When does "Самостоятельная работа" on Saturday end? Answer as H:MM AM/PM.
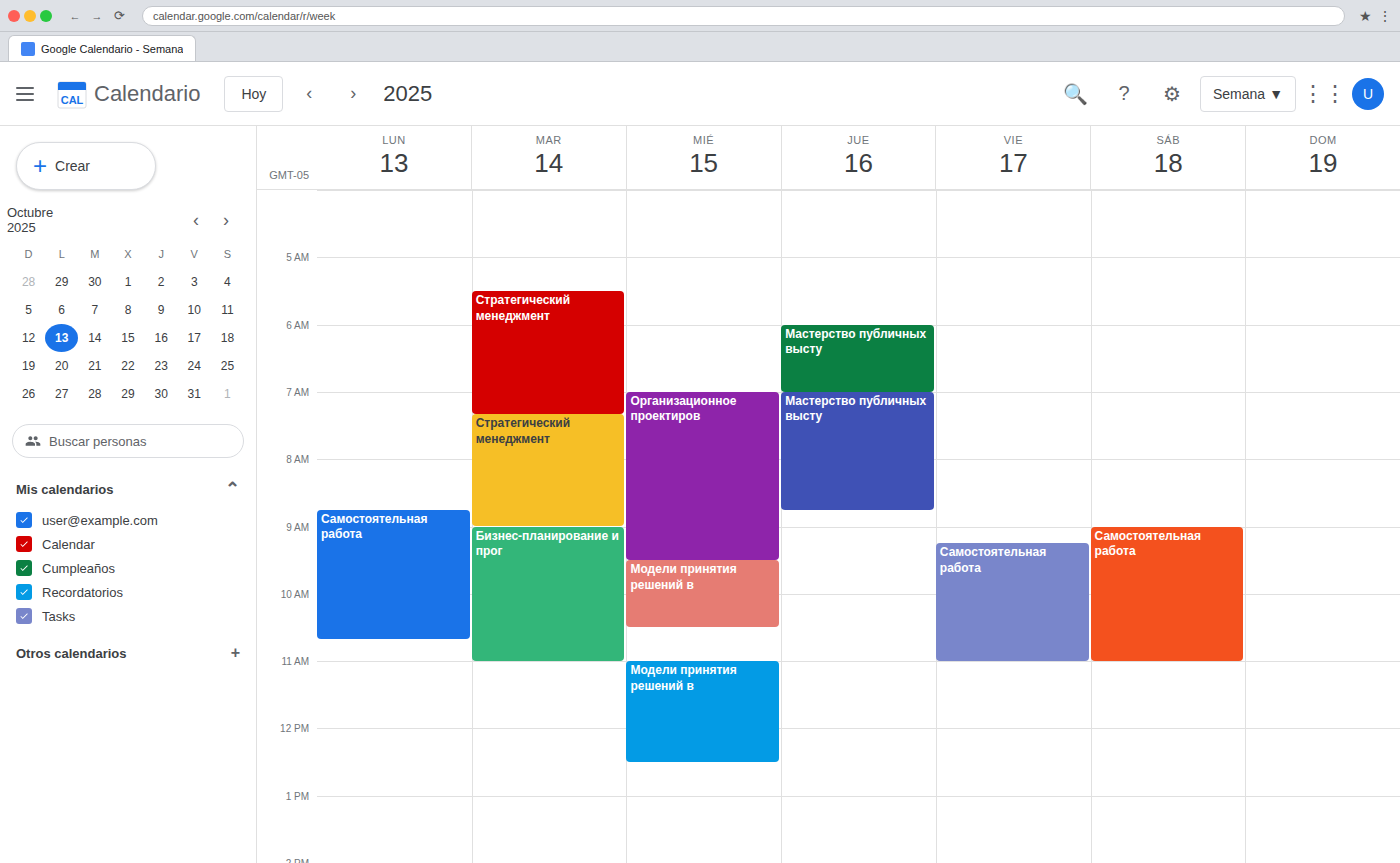
11:00 AM